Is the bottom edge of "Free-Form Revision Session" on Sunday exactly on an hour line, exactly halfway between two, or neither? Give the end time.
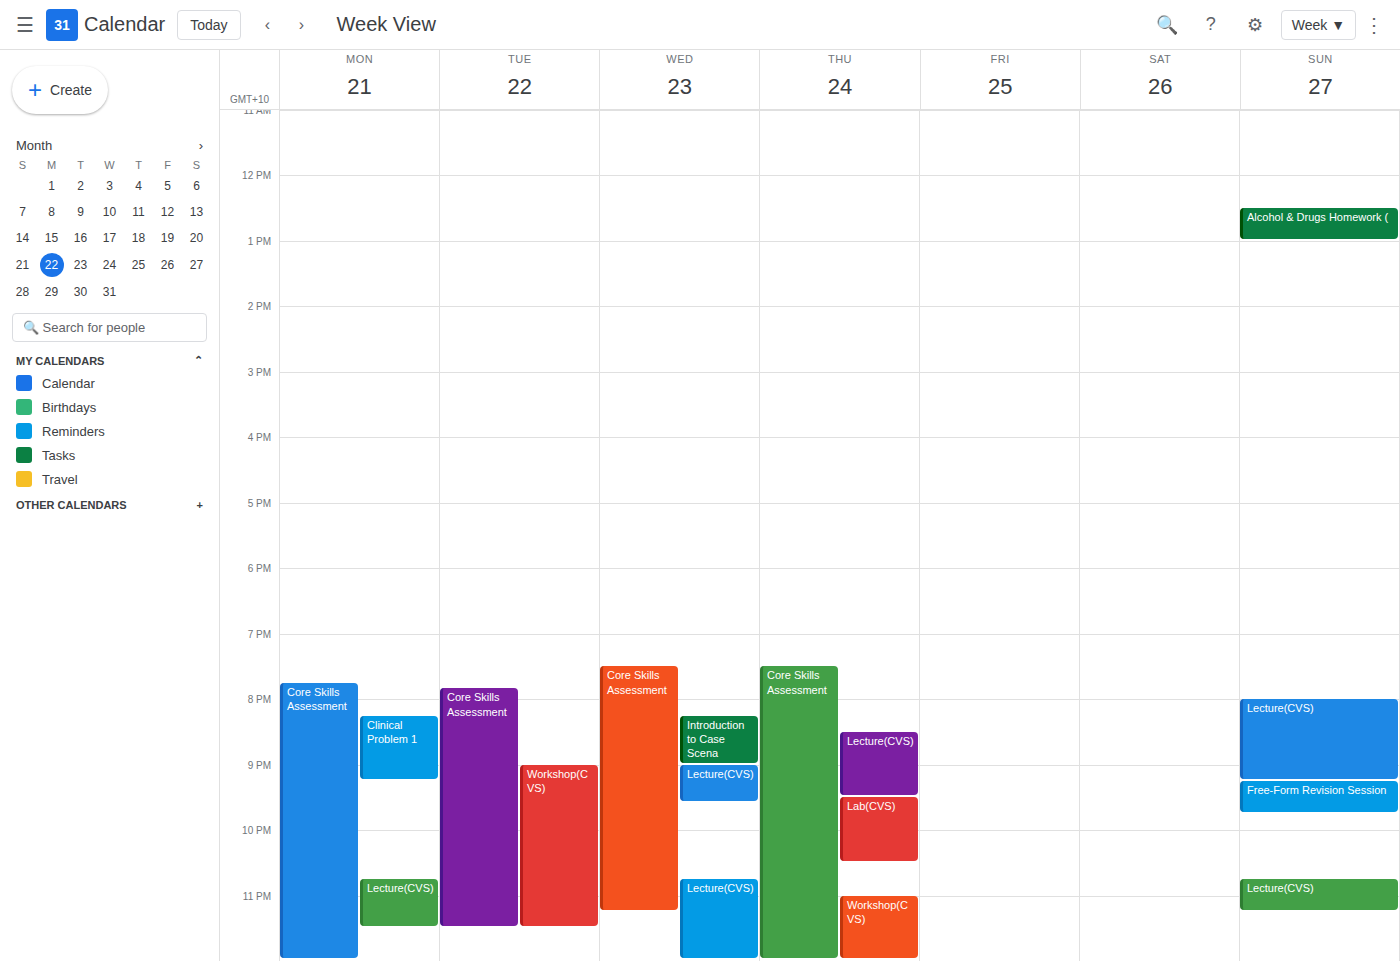
9:45 PM -- neither: three quarters of the way from the 9 PM line to the 10 PM line.